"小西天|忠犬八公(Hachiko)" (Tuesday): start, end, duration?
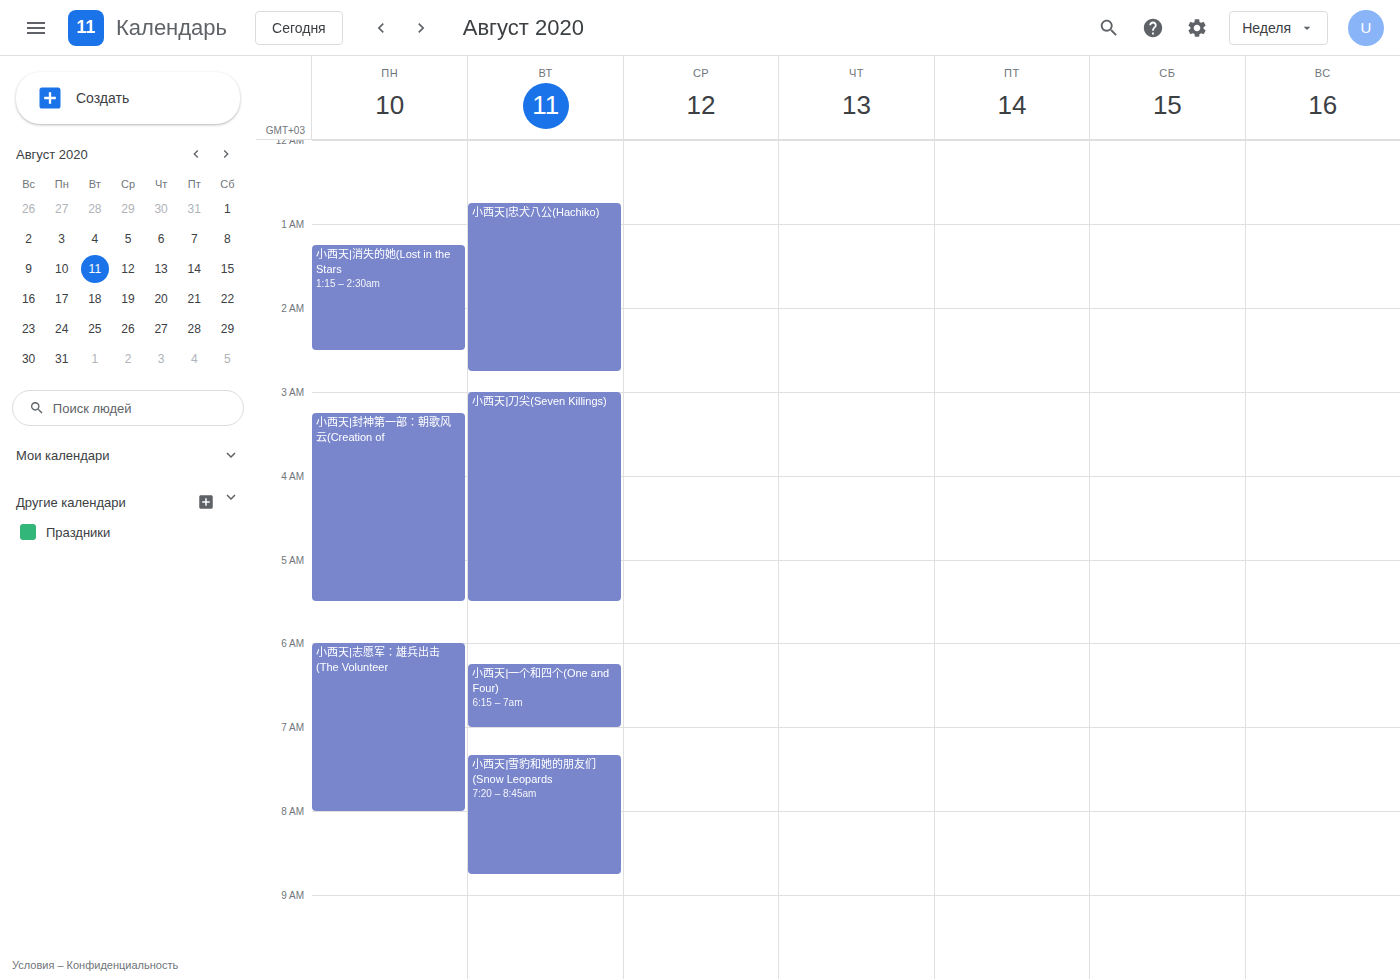
12:45 AM to 2:45 AM, 2 hours